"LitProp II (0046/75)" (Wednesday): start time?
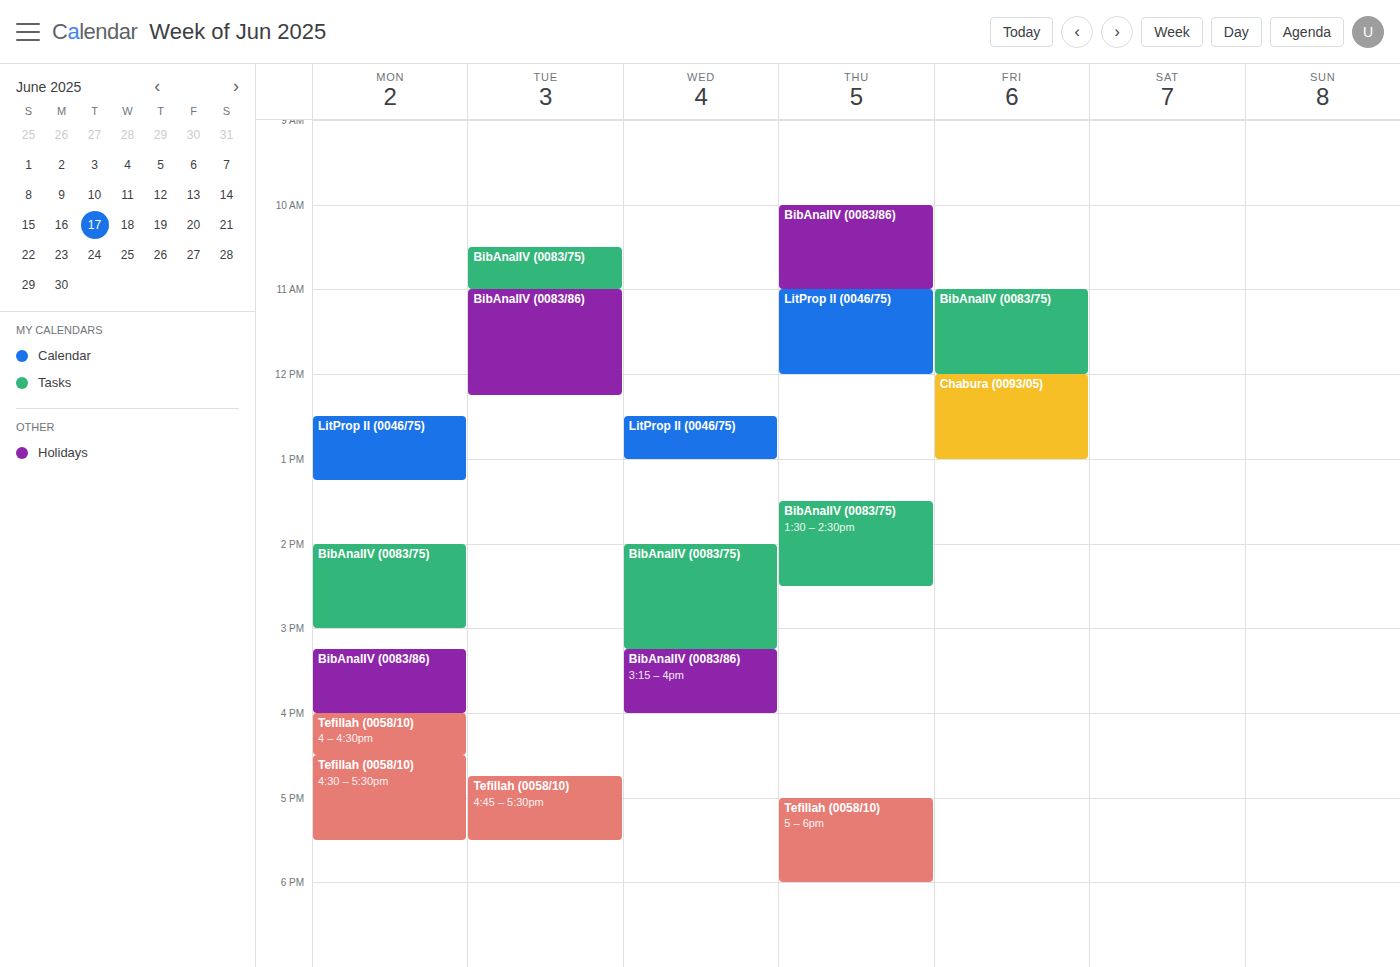
12:30 PM